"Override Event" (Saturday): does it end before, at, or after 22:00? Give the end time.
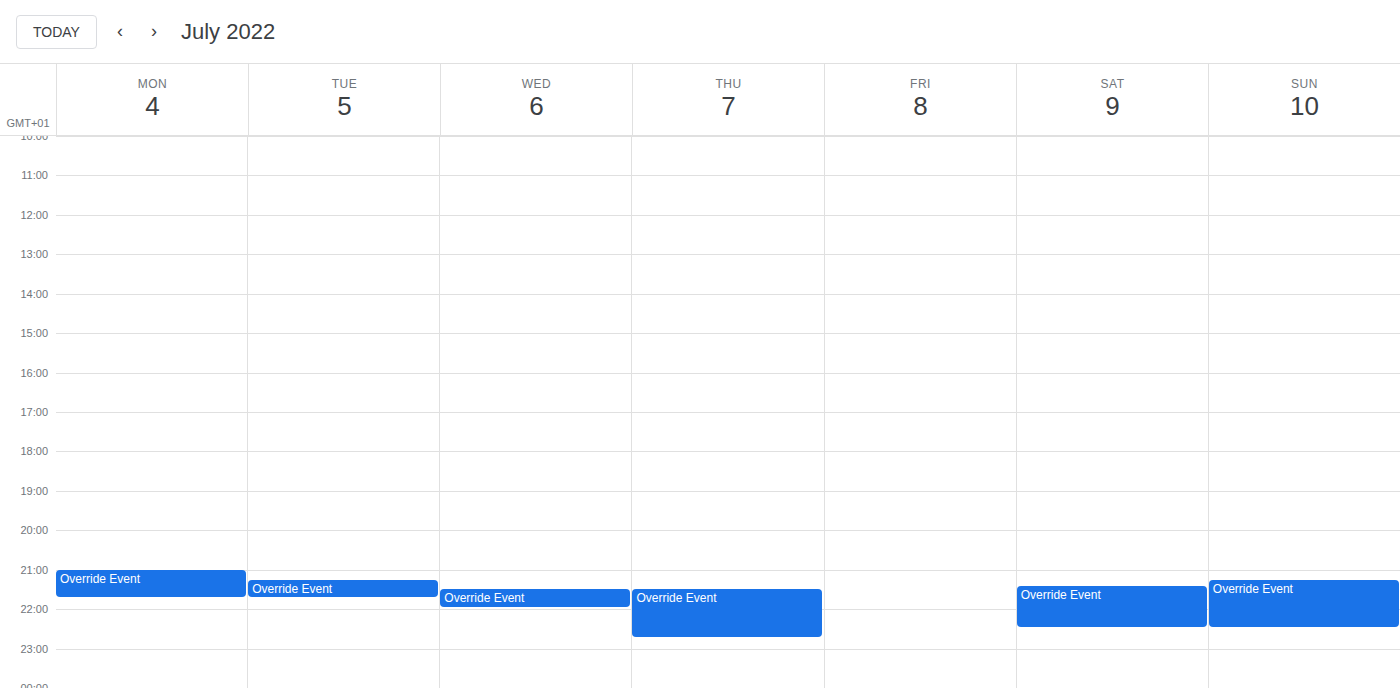
22:30 -- after 22:00, 30 minutes below the 22:00 line.